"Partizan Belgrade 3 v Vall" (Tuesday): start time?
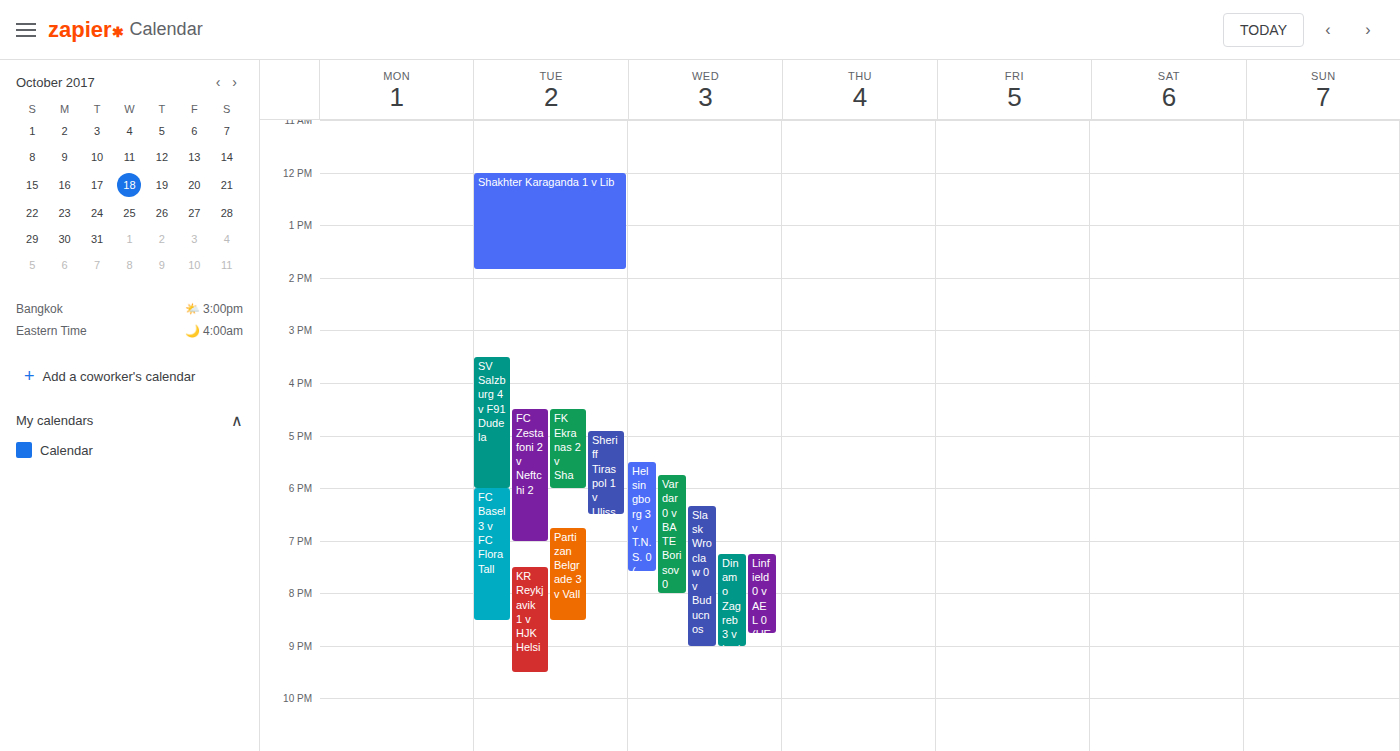
6:45 PM